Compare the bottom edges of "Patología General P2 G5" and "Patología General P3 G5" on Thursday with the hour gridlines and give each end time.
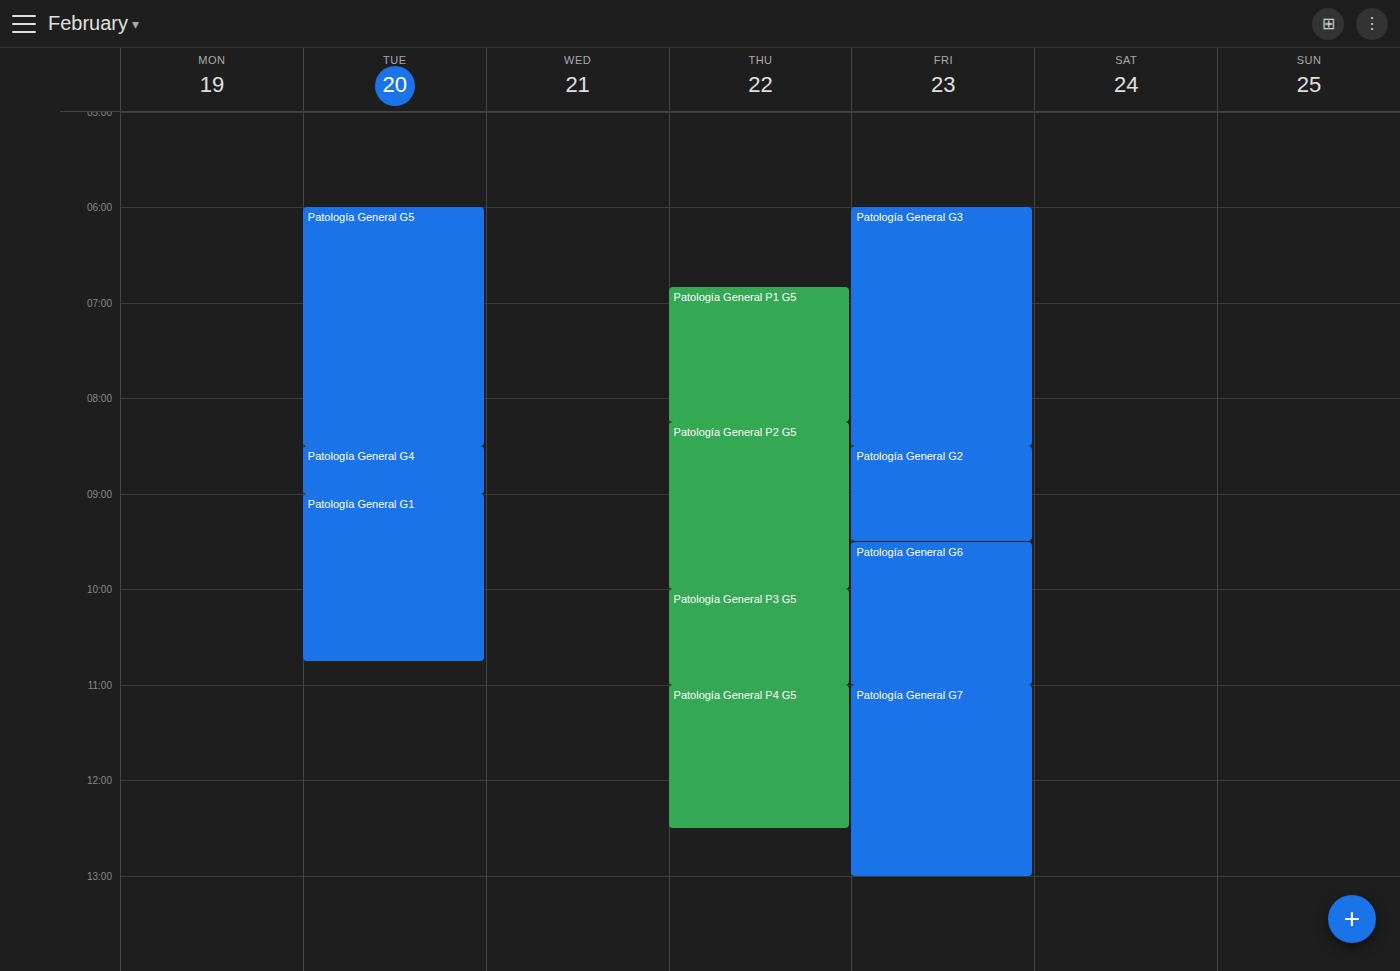
"Patología General P2 G5": 10:00 AM, exactly on the 10 AM line. "Patología General P3 G5": 11:00 AM, exactly on the 11 AM line.